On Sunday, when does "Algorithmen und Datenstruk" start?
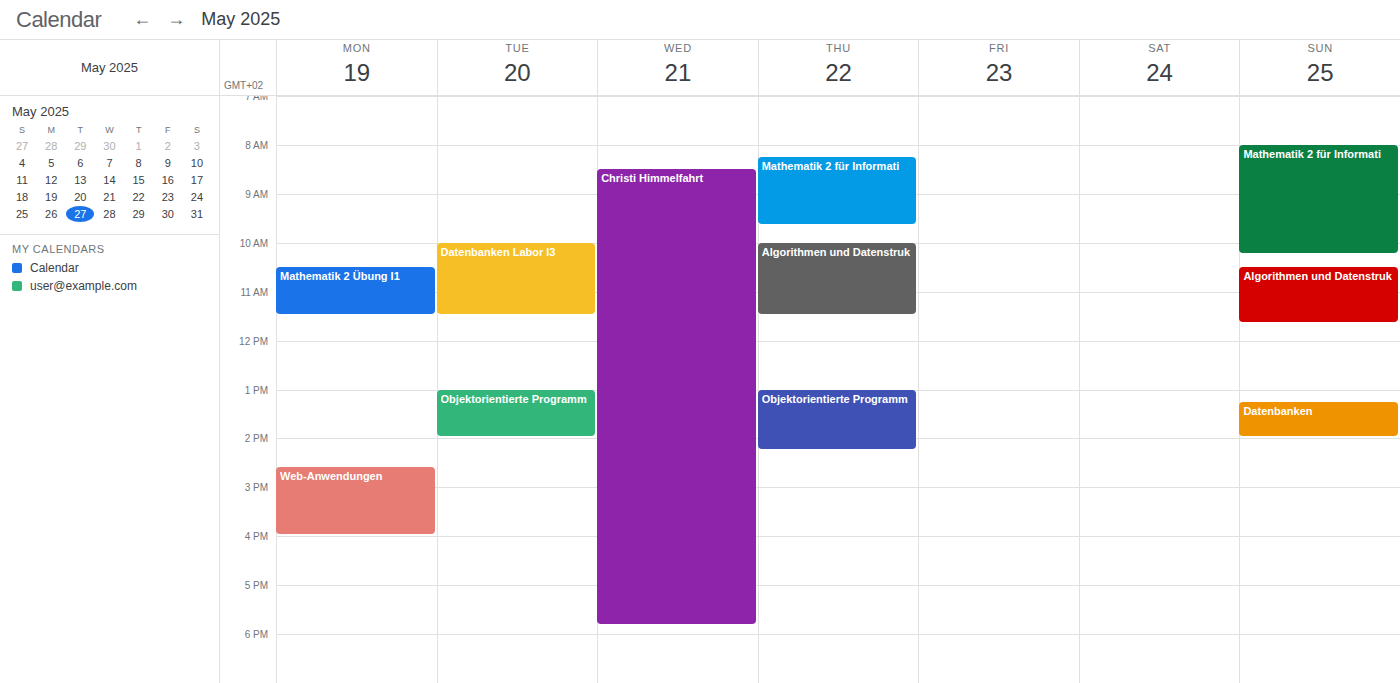
10:30 AM